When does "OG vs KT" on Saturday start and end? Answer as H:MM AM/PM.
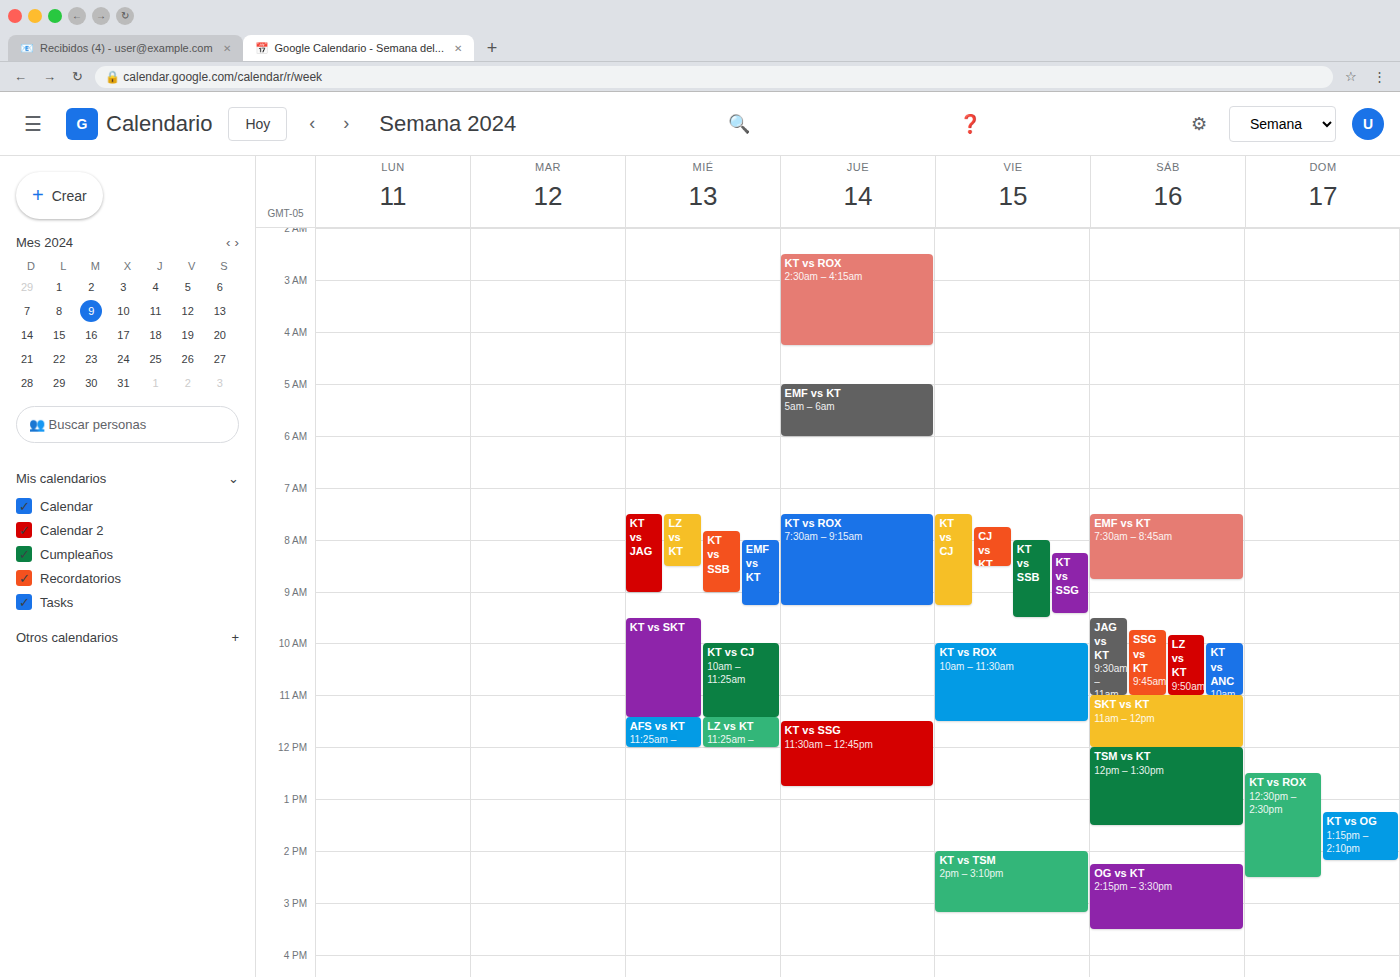
2:15 PM to 3:30 PM